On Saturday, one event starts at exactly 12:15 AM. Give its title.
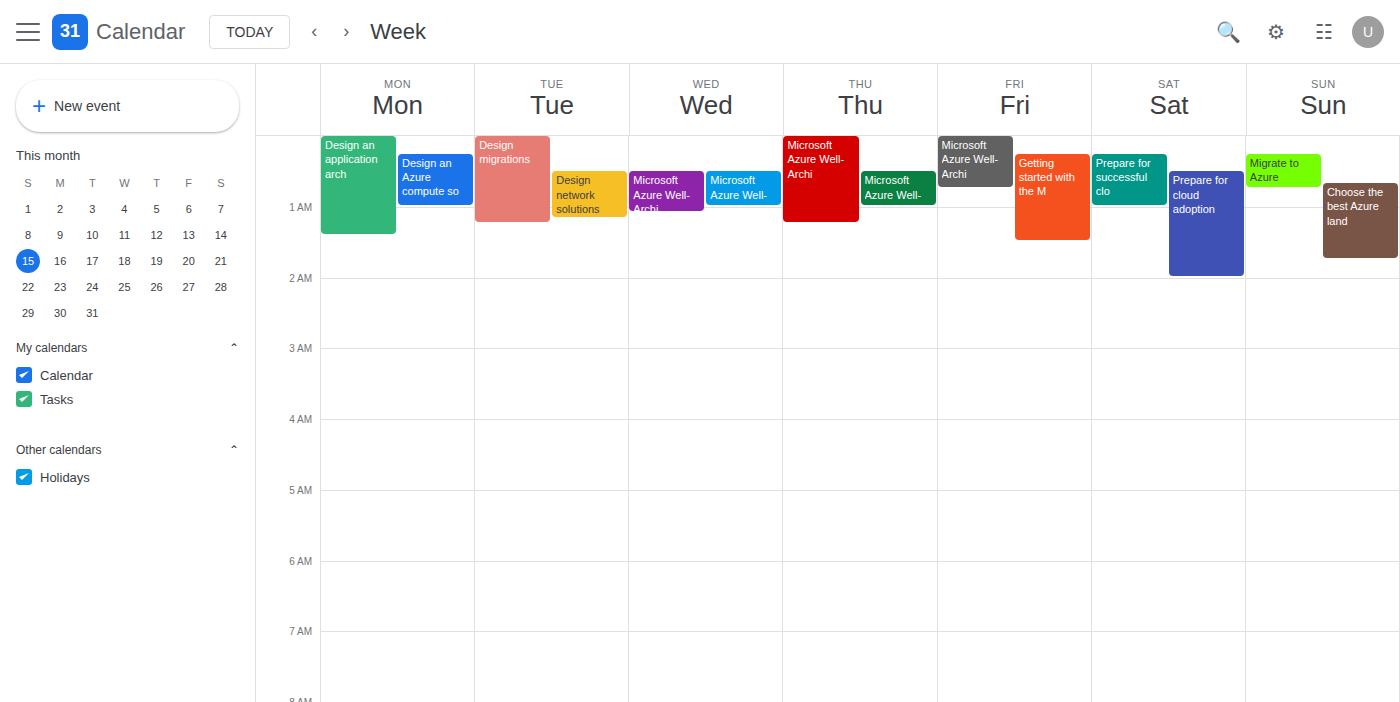
"Prepare for successful clo"